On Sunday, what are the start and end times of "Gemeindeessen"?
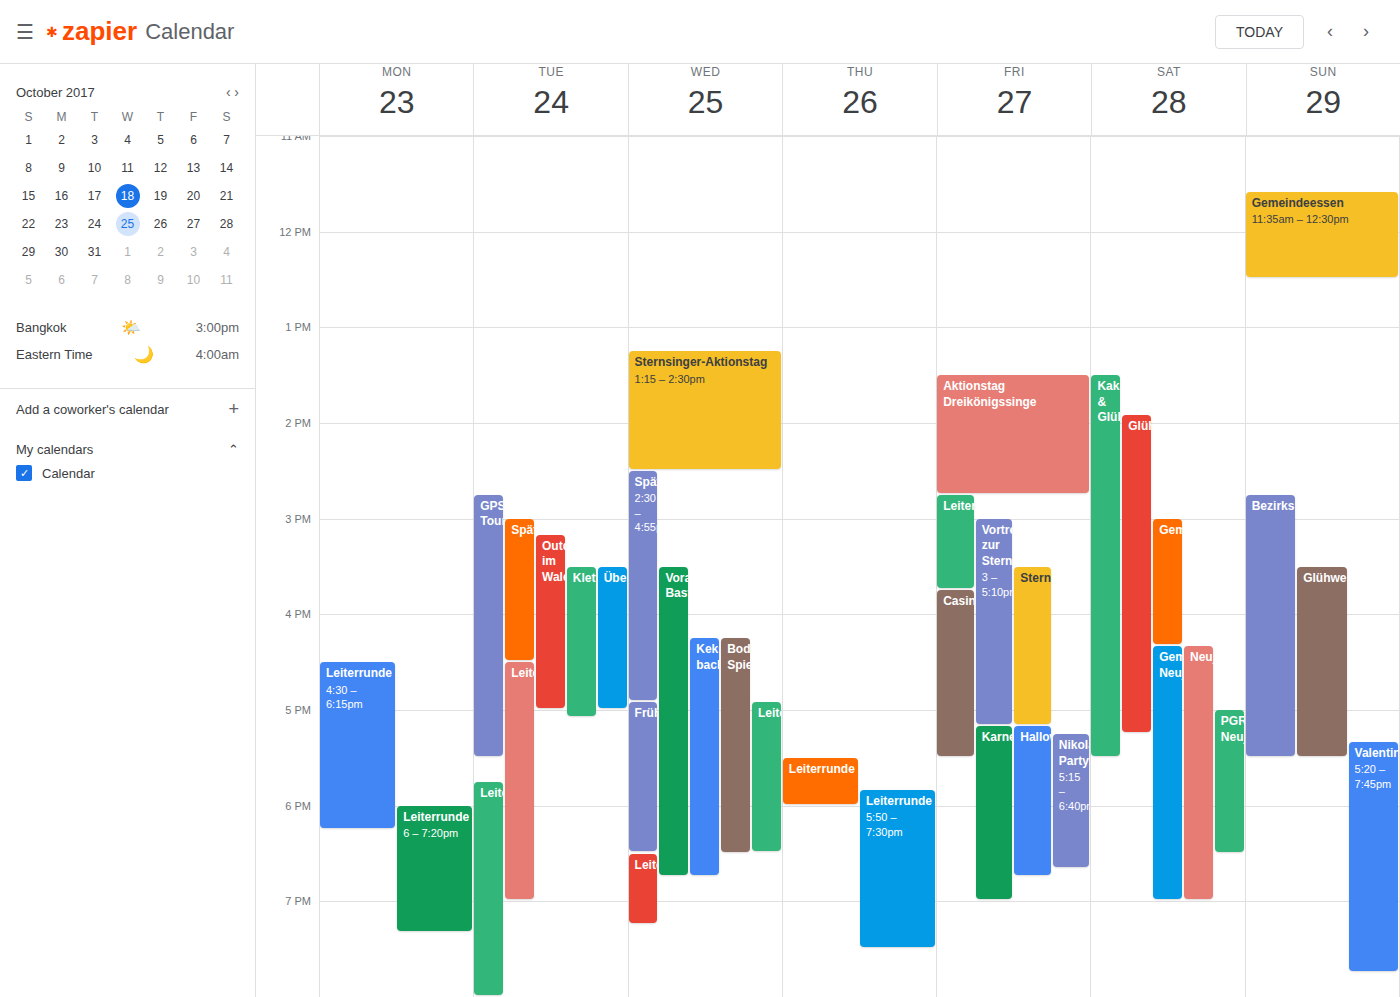
11:35 AM to 12:30 PM